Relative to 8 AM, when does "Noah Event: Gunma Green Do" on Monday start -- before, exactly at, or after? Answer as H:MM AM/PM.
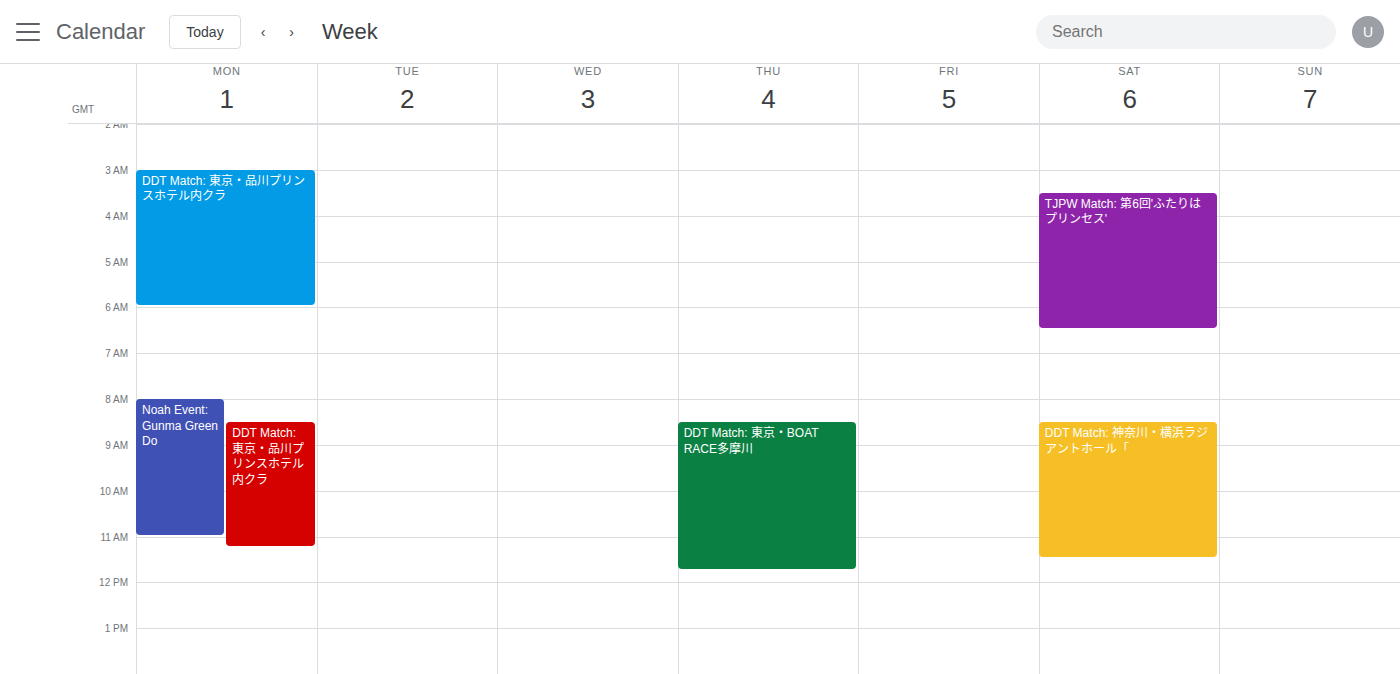
8:00 AM -- exactly at 8 AM, on the 8 AM line.